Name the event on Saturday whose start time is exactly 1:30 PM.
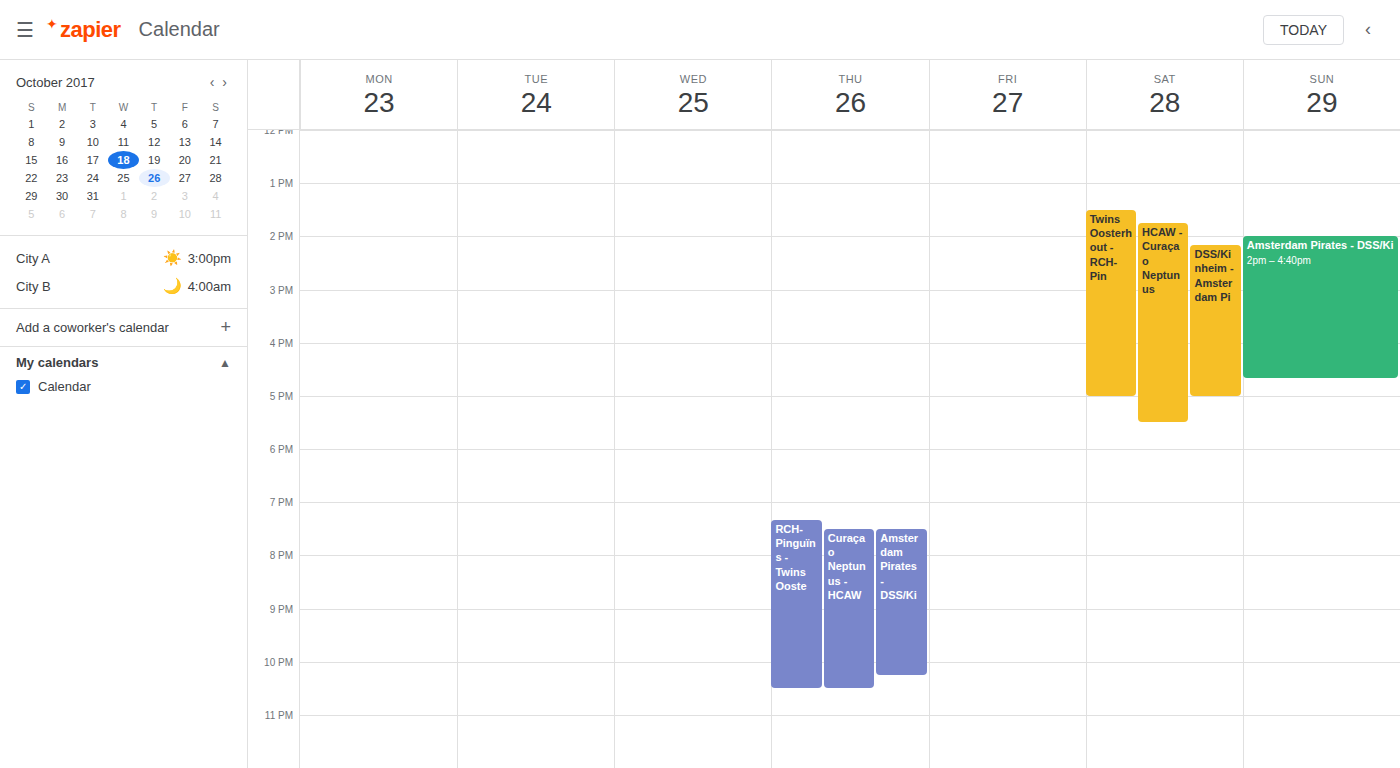
"Twins Oosterhout - RCH-Pin"